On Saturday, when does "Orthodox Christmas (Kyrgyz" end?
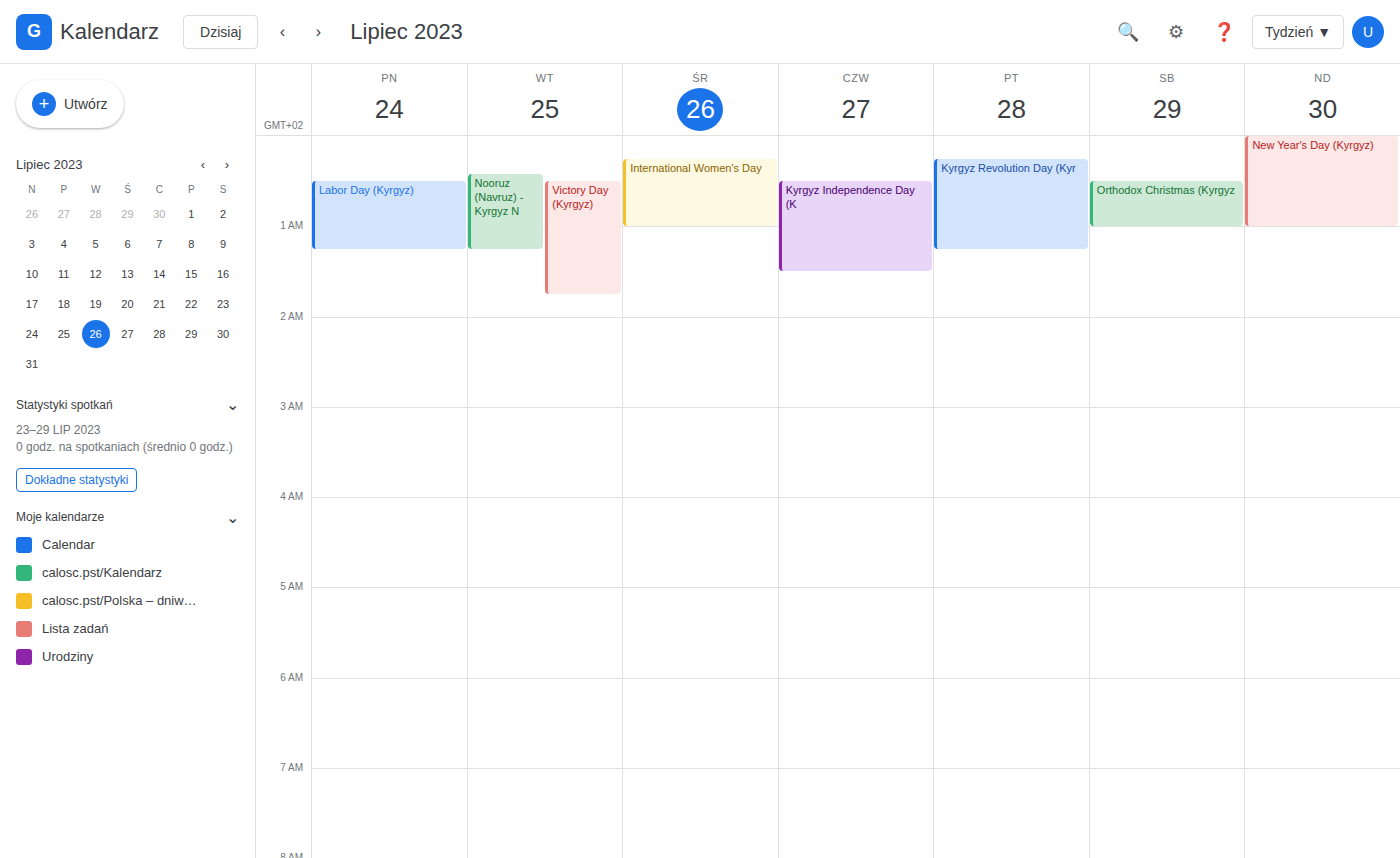
1:00 AM